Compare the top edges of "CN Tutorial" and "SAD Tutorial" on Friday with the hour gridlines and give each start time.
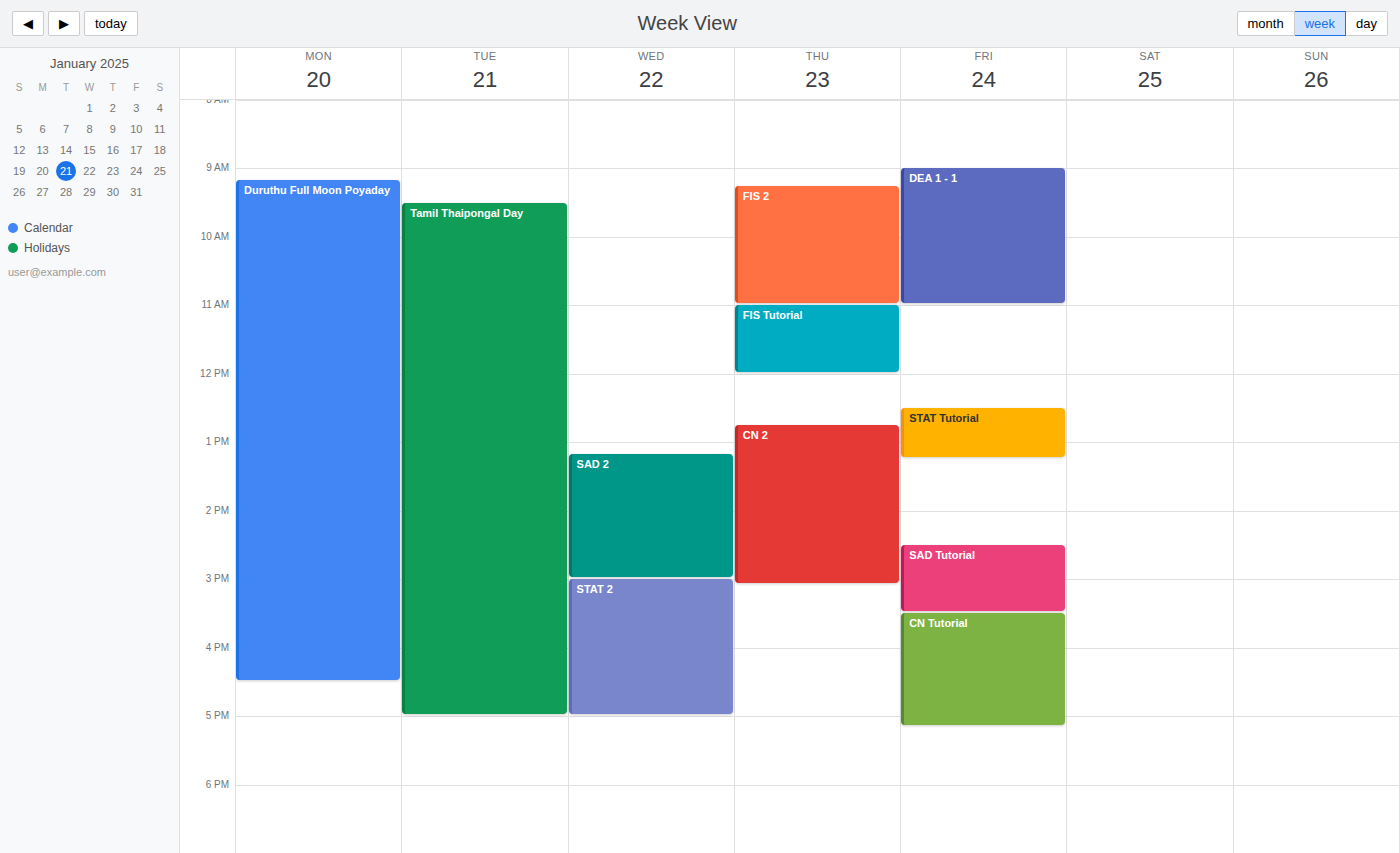
"CN Tutorial": 3:30 PM, halfway between the 3 PM and 4 PM lines. "SAD Tutorial": 2:30 PM, halfway between the 2 PM and 3 PM lines.